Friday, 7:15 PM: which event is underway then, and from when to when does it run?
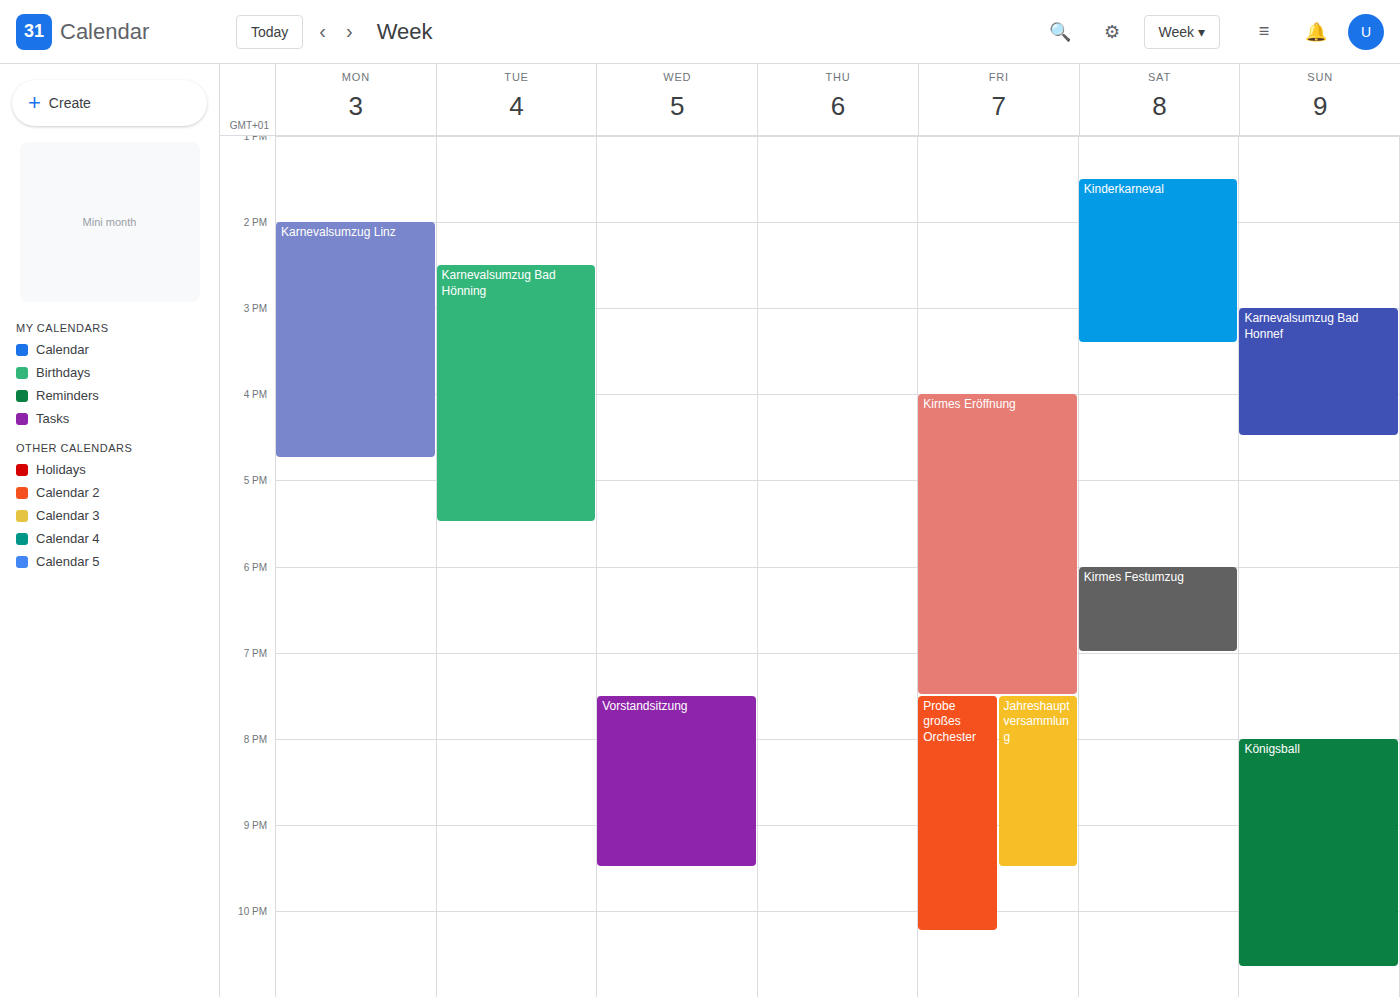
"Kirmes Eröffnung", 4:00 PM to 7:30 PM